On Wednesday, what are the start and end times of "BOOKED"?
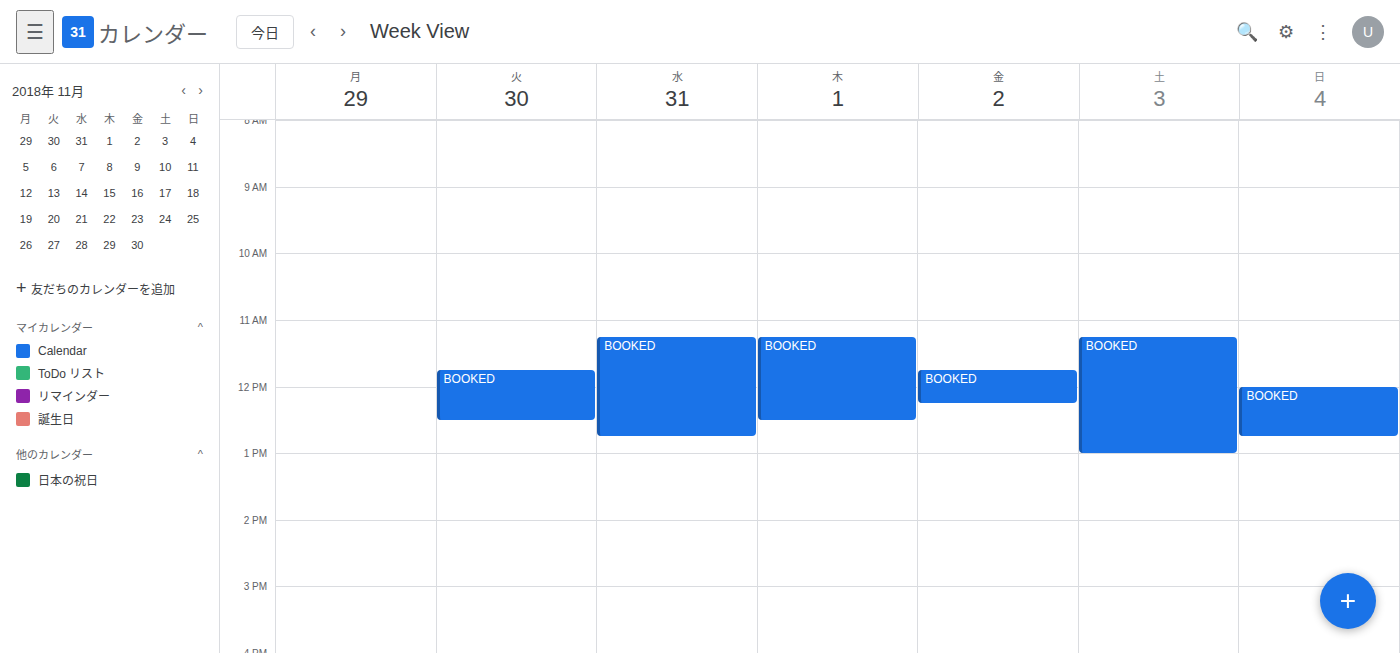
11:15 to 12:45